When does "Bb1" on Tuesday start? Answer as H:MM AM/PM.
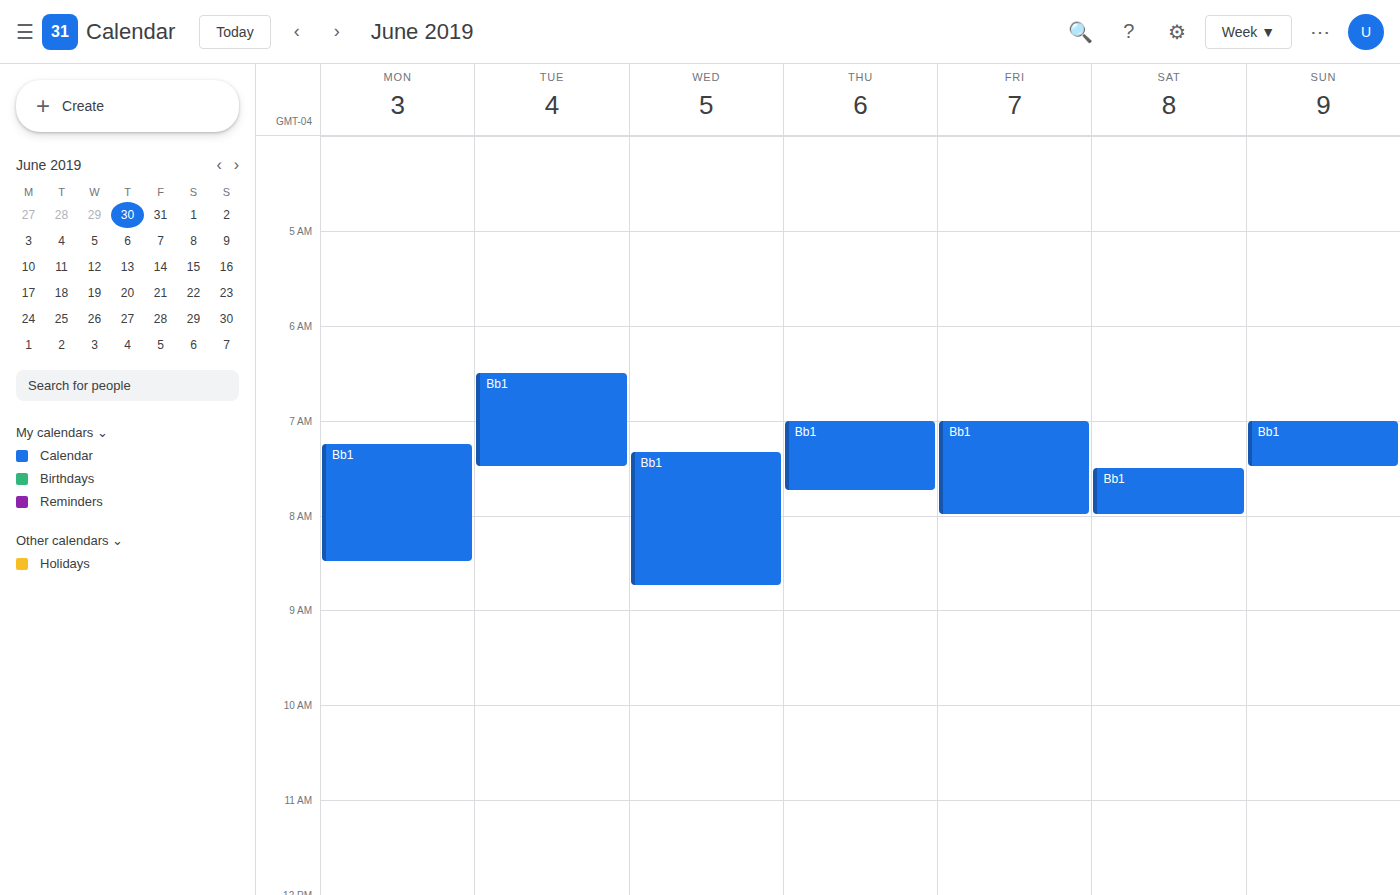
6:30 AM